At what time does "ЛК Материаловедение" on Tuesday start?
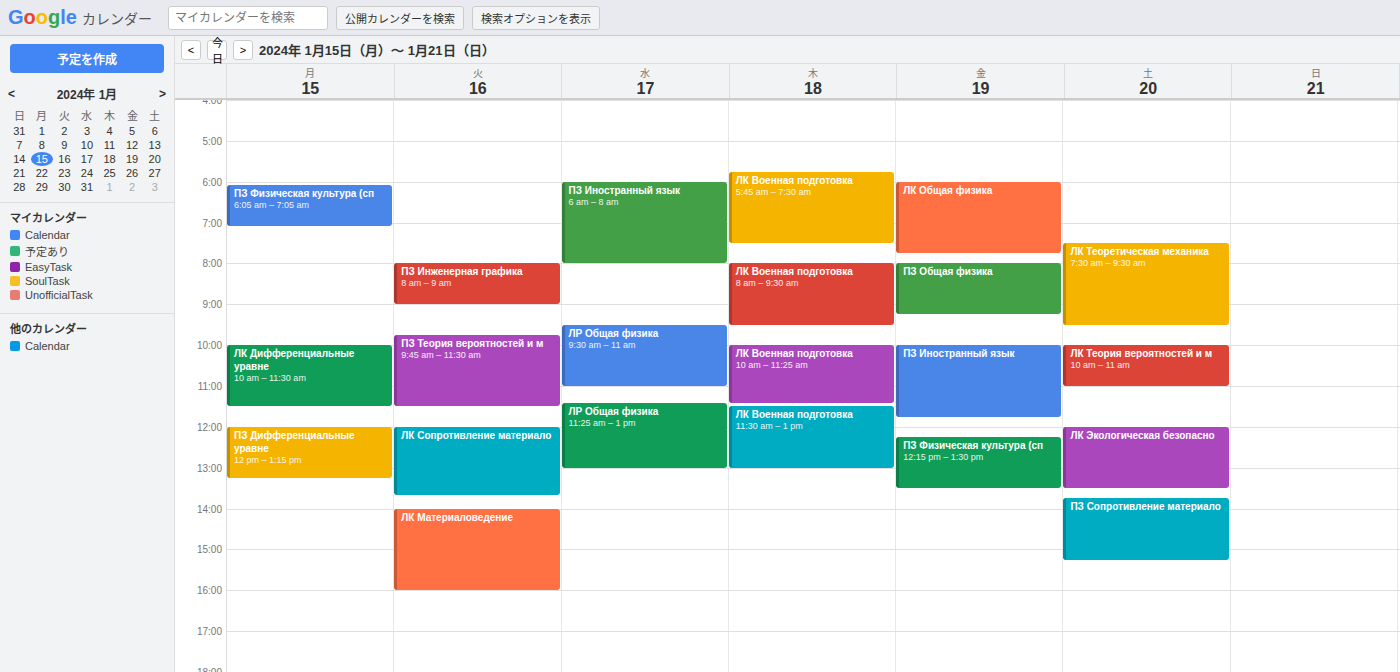
2:00 PM